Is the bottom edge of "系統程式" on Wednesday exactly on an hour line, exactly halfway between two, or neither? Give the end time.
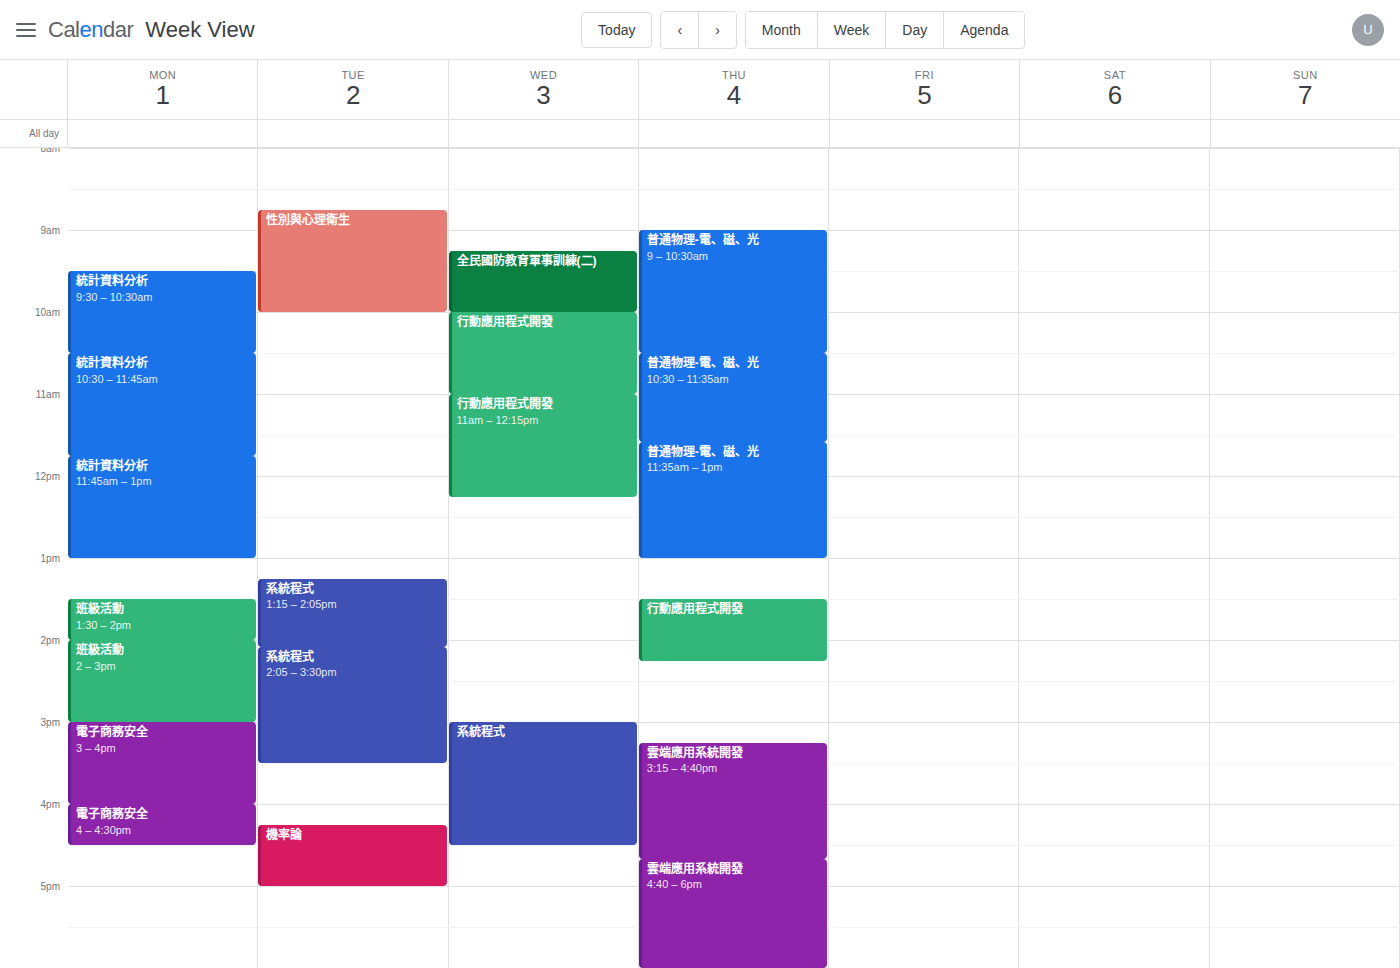
4:30 PM -- halfway between the 4 PM and 5 PM lines.